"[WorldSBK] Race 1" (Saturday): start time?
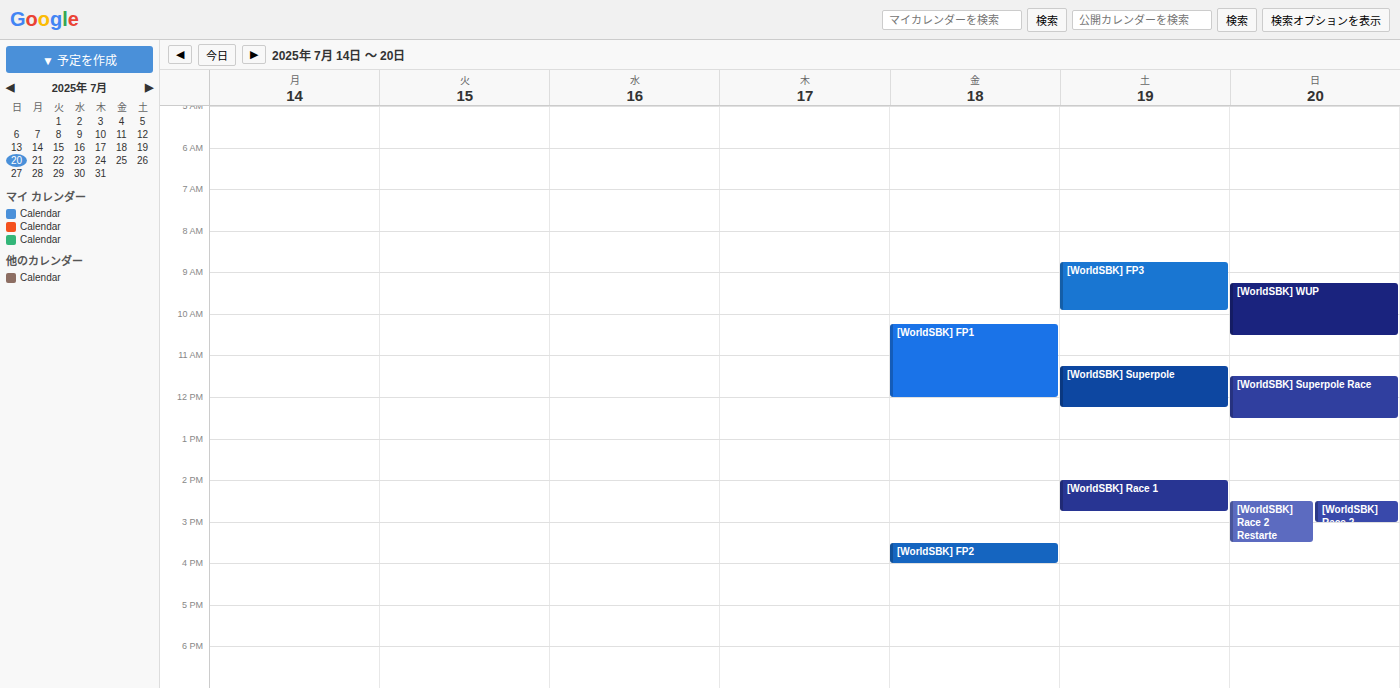
2:00 PM